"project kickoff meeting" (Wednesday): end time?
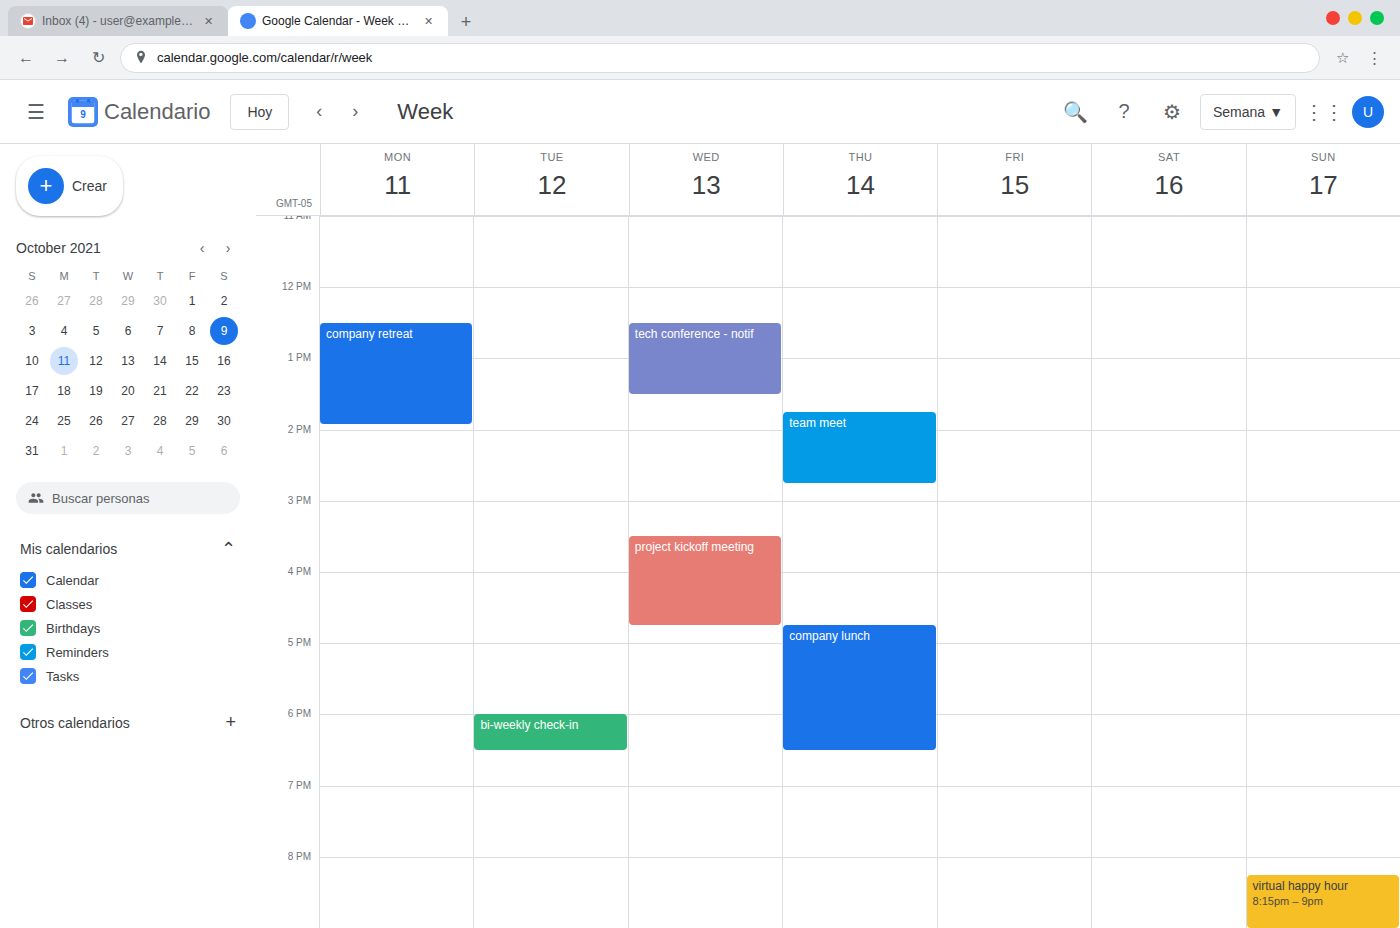
4:45 PM